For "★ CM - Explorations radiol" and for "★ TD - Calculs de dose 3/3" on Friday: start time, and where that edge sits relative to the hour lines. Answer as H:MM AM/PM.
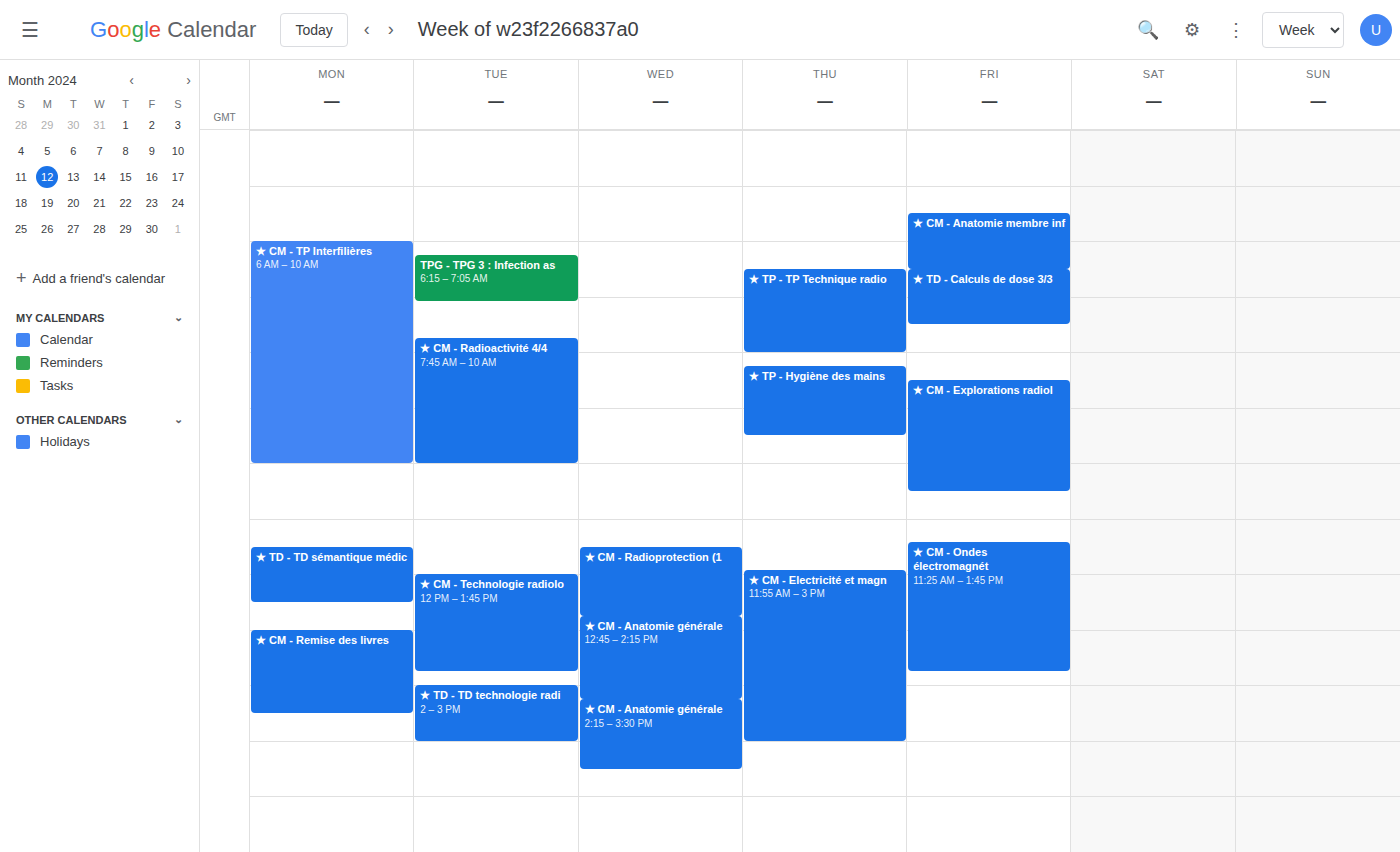
"★ CM - Explorations radiol": 8:30 AM, halfway between the 8 AM and 9 AM lines. "★ TD - Calculs de dose 3/3": 6:30 AM, halfway between the 6 AM and 7 AM lines.